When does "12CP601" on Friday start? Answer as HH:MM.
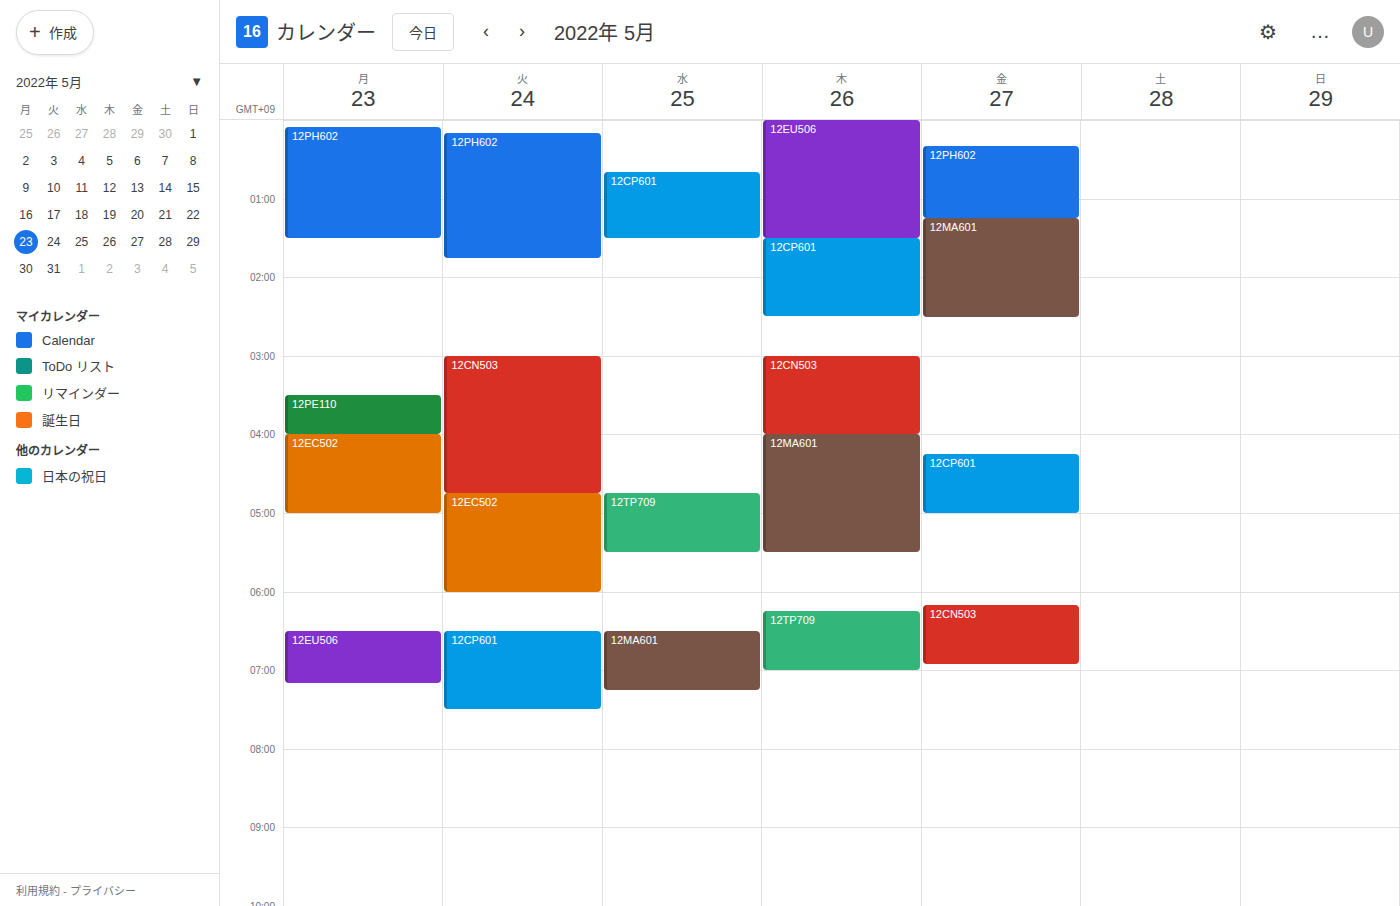
04:15